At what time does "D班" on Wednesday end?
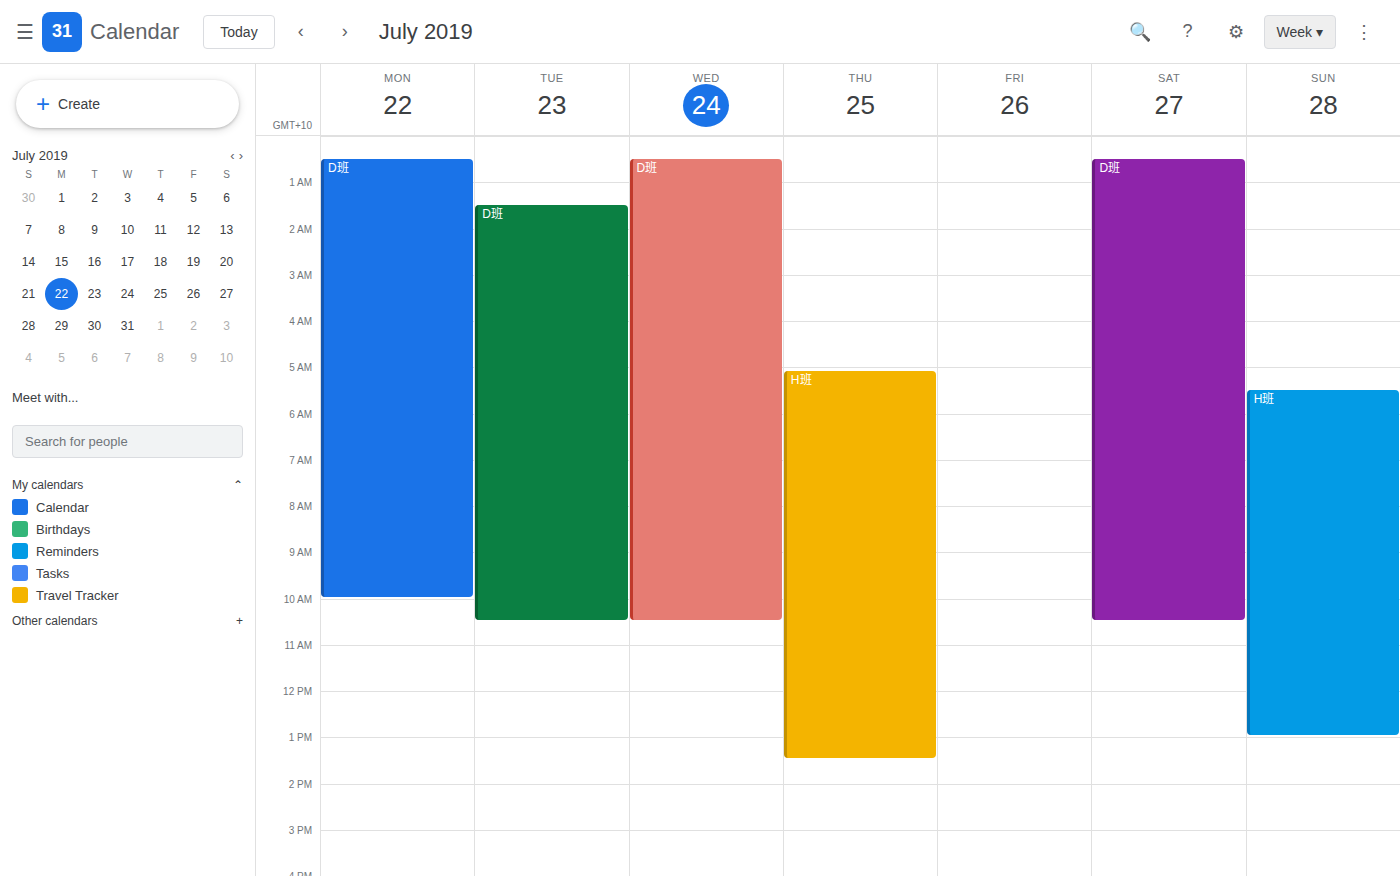
10:30 AM